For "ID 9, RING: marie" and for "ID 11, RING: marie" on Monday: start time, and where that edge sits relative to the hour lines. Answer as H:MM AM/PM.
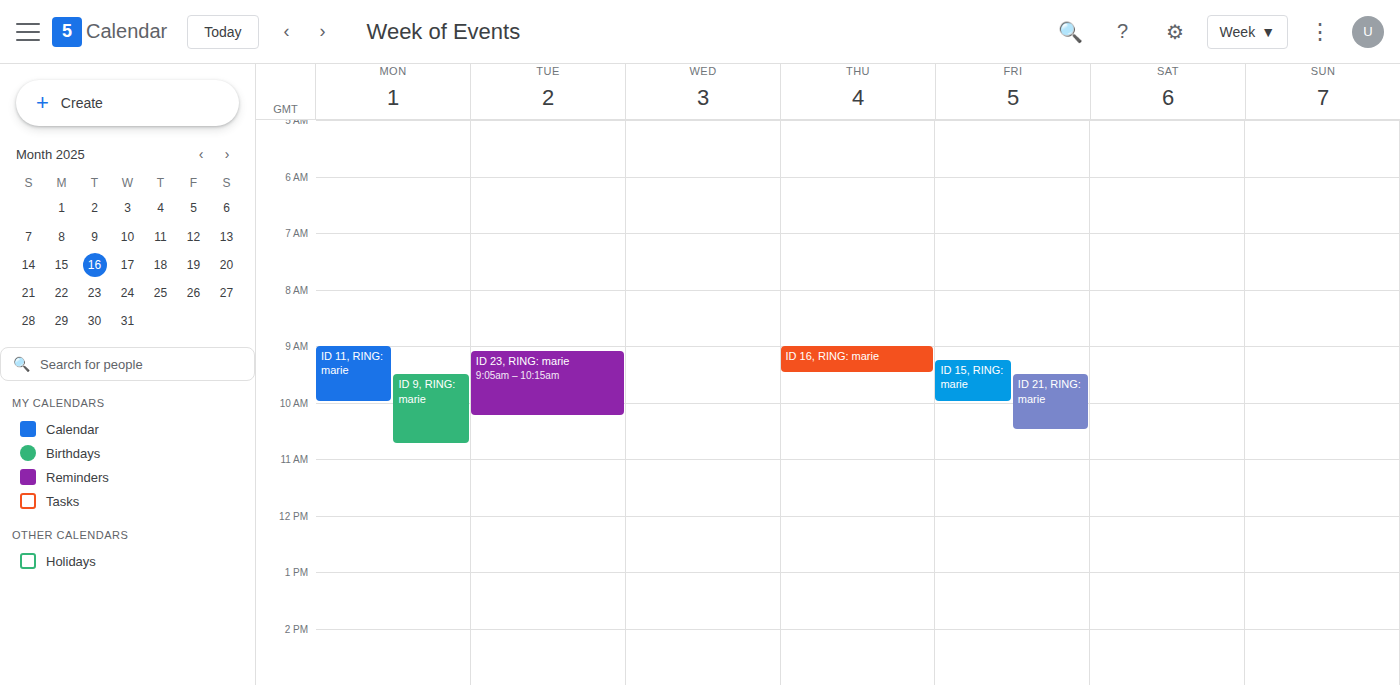
"ID 9, RING: marie": 9:30 AM, halfway between the 9 AM and 10 AM lines. "ID 11, RING: marie": 9:00 AM, exactly on the 9 AM line.